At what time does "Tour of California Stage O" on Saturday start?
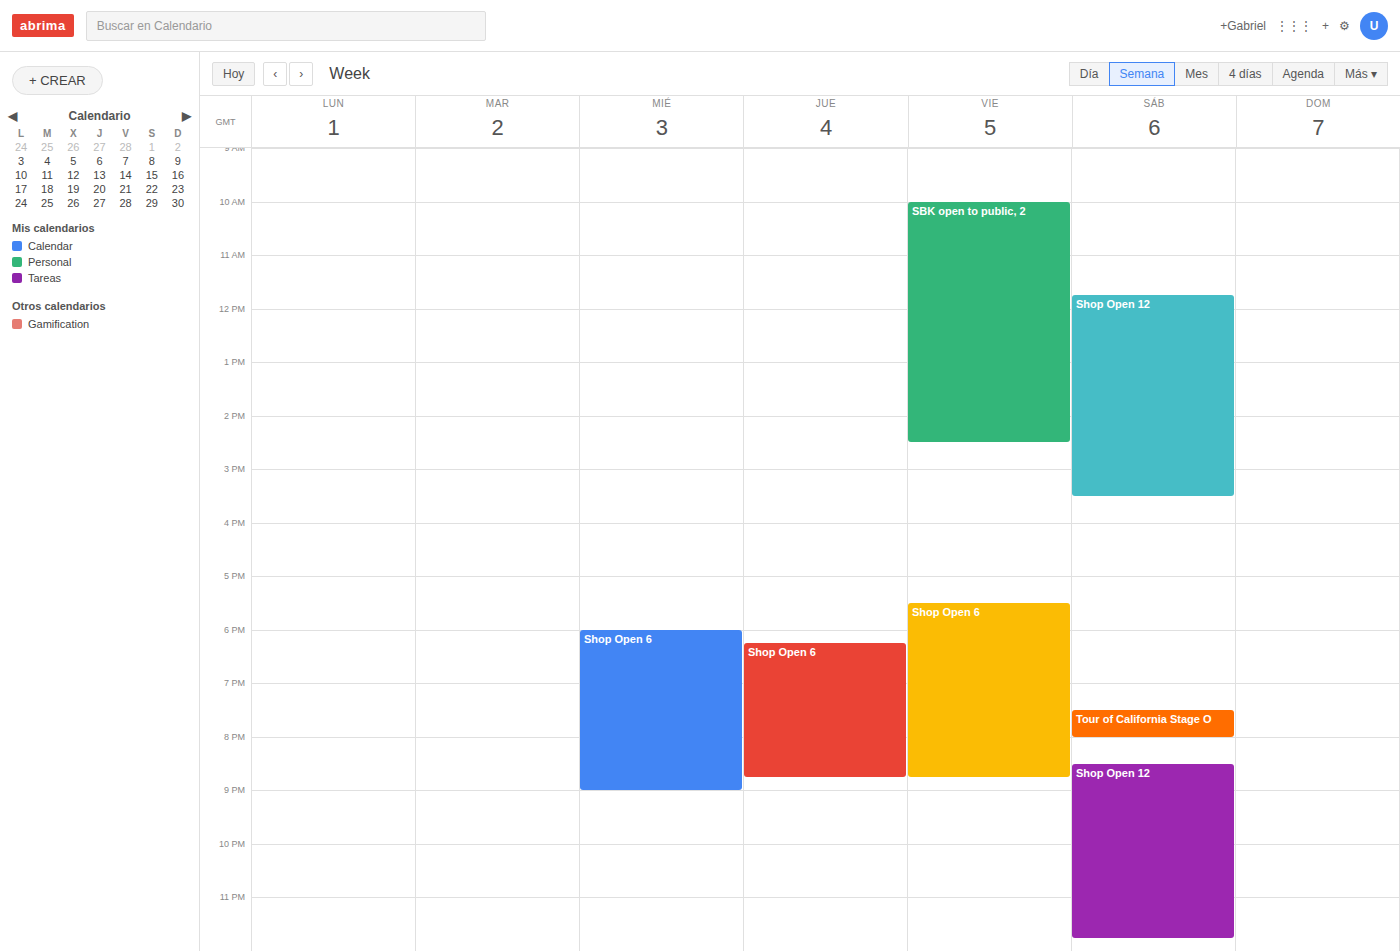
7:30 PM